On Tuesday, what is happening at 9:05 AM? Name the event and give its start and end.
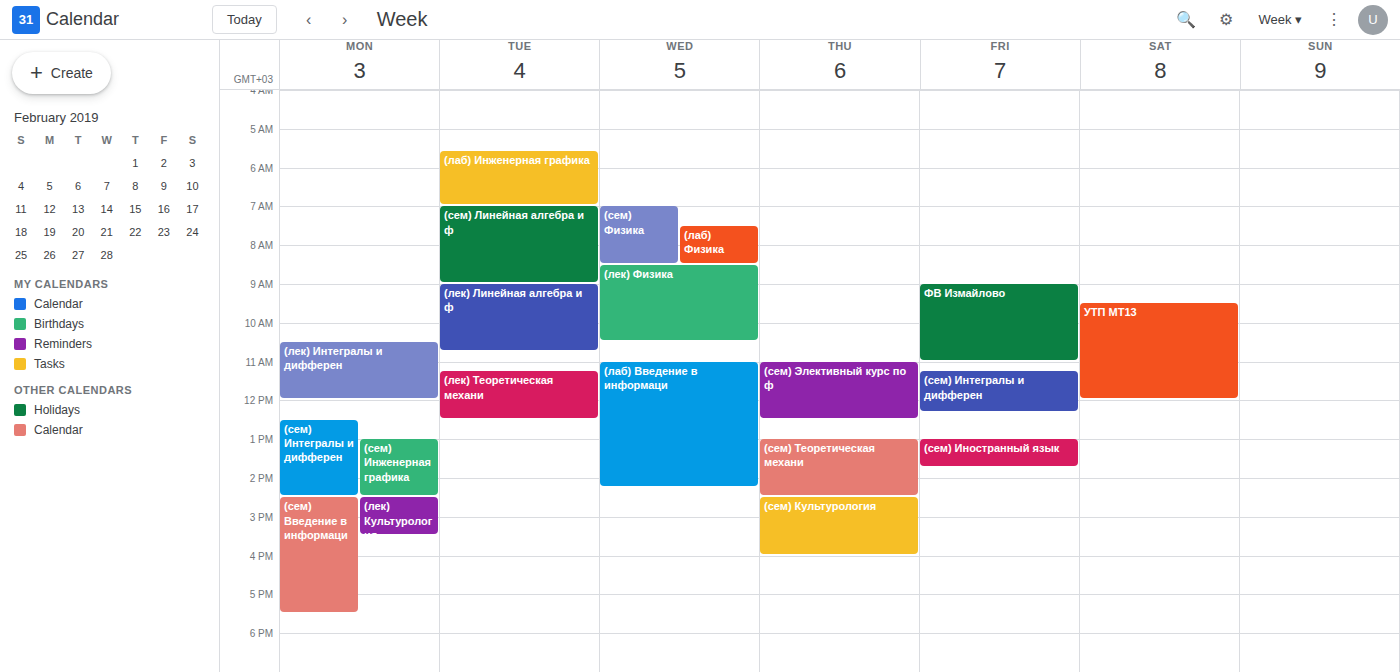
"(лек) Линейная алгебра и ф", 9:00 AM to 10:45 AM